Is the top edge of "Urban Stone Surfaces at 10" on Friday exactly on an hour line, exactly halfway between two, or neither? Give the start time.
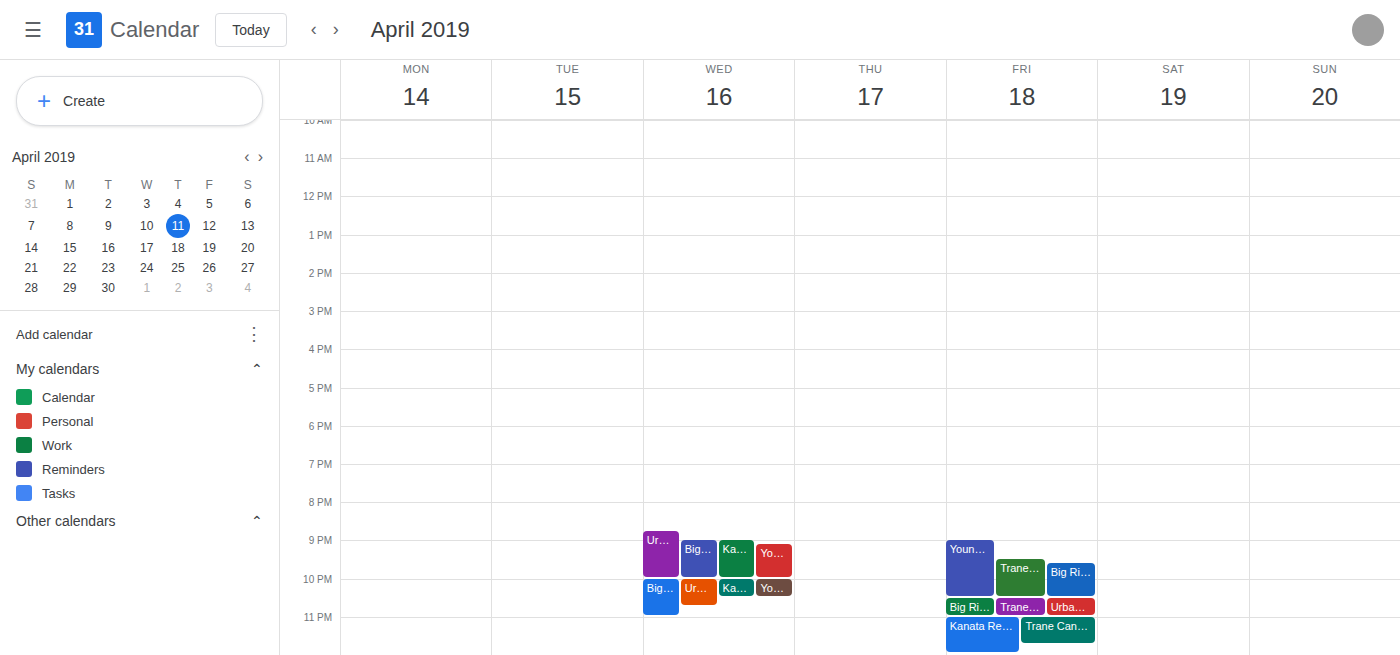
10:30 PM -- halfway between the 10 PM and 11 PM lines.